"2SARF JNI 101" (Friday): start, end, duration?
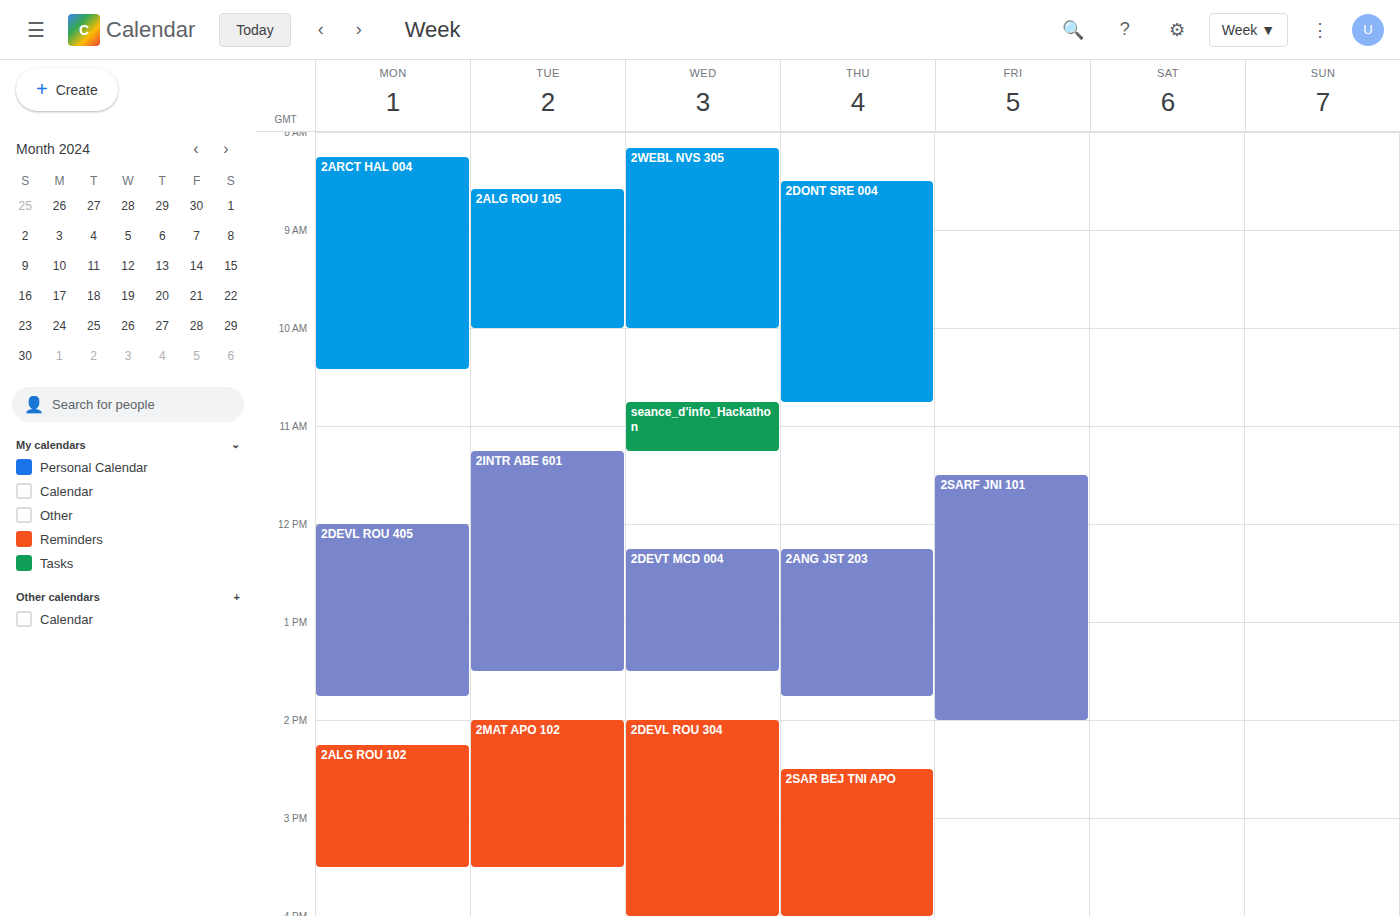
11:30 AM to 2:00 PM, 2 hours 30 minutes